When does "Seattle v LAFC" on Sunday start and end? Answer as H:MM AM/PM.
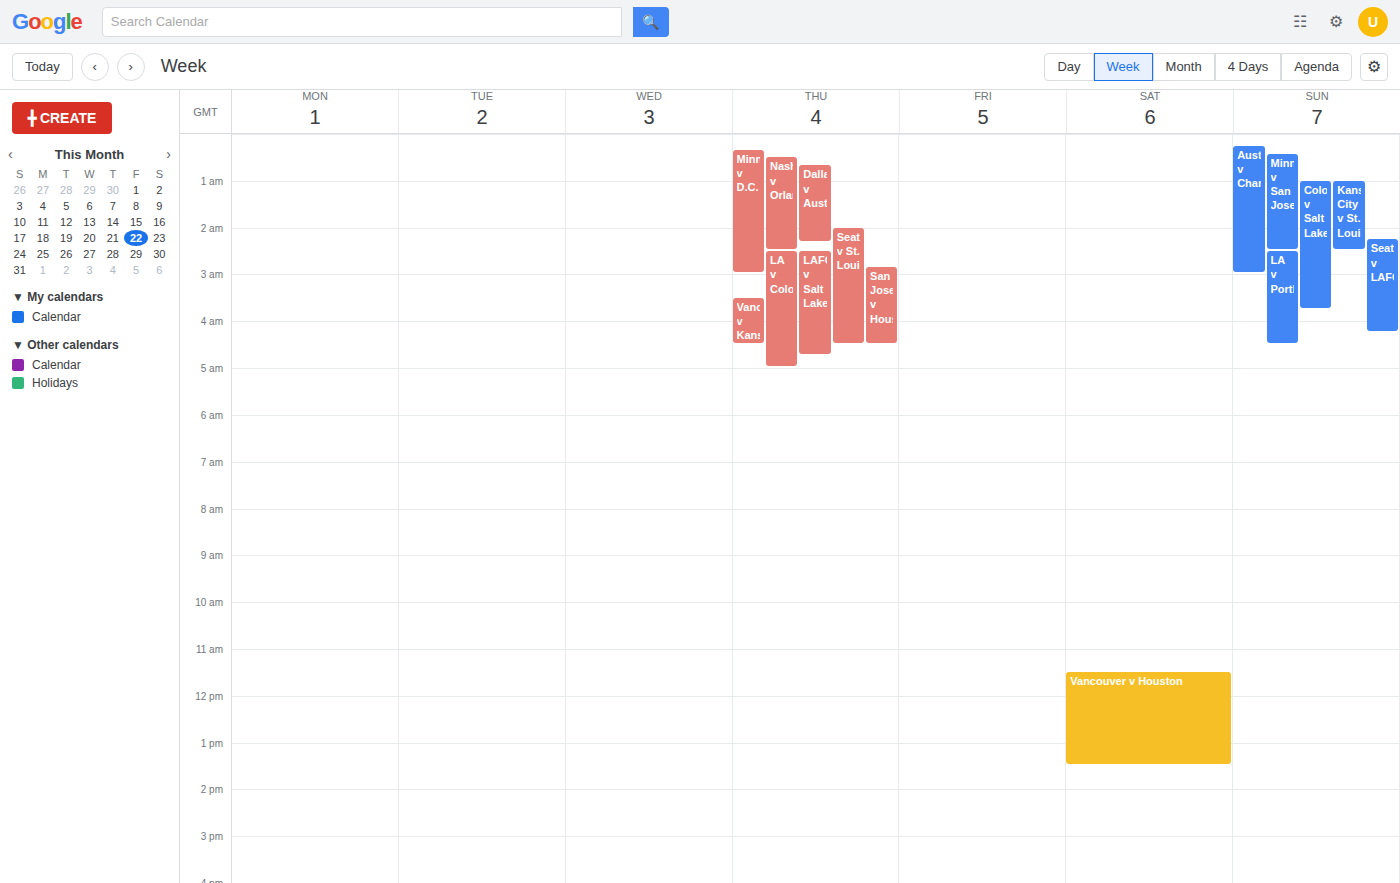
2:15 AM to 4:15 AM